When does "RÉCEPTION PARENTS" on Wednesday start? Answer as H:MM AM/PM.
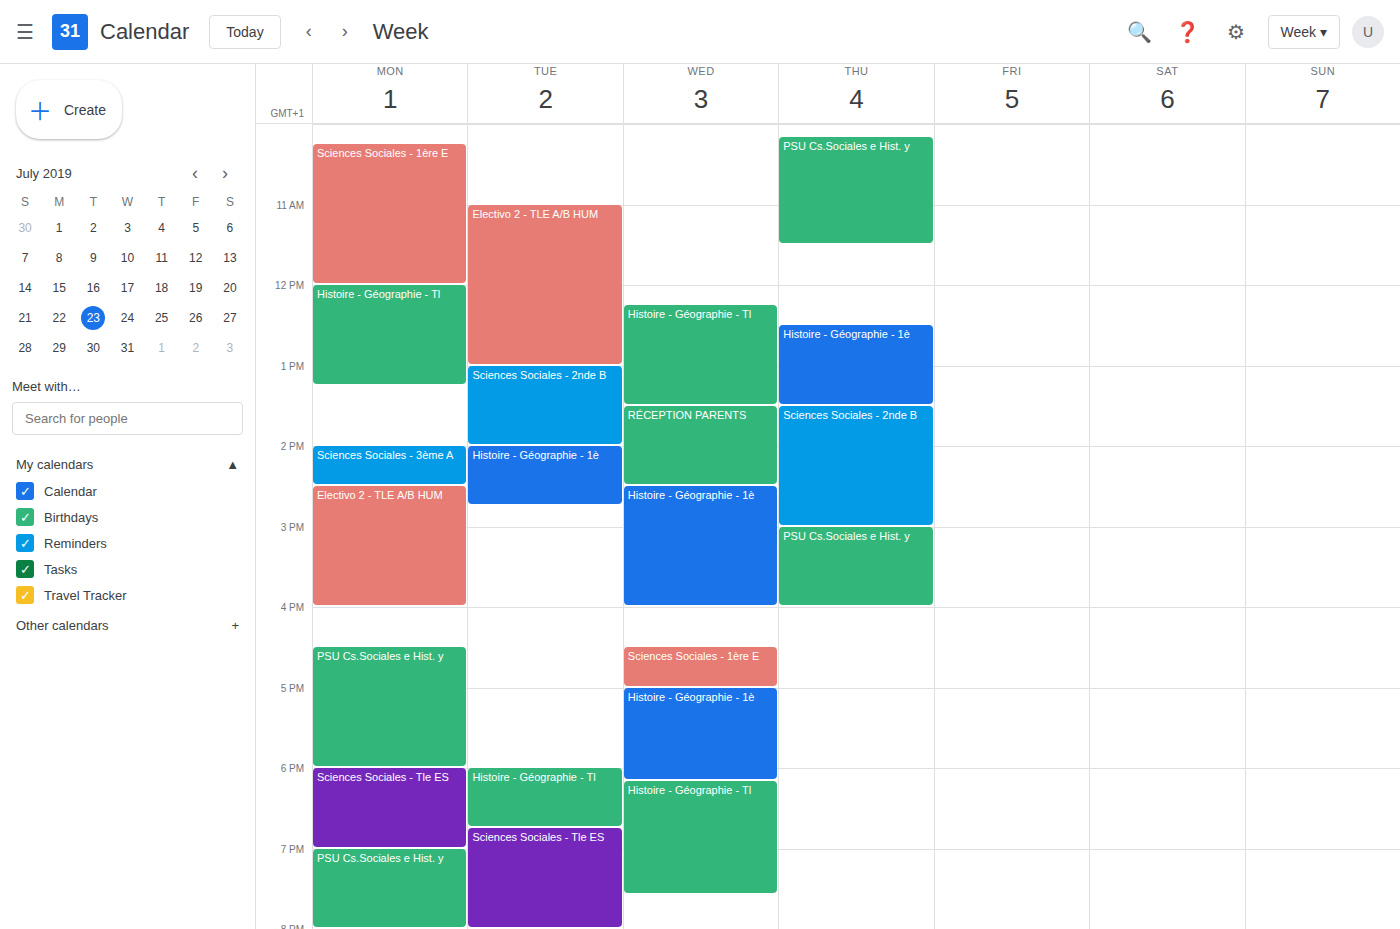
1:30 PM